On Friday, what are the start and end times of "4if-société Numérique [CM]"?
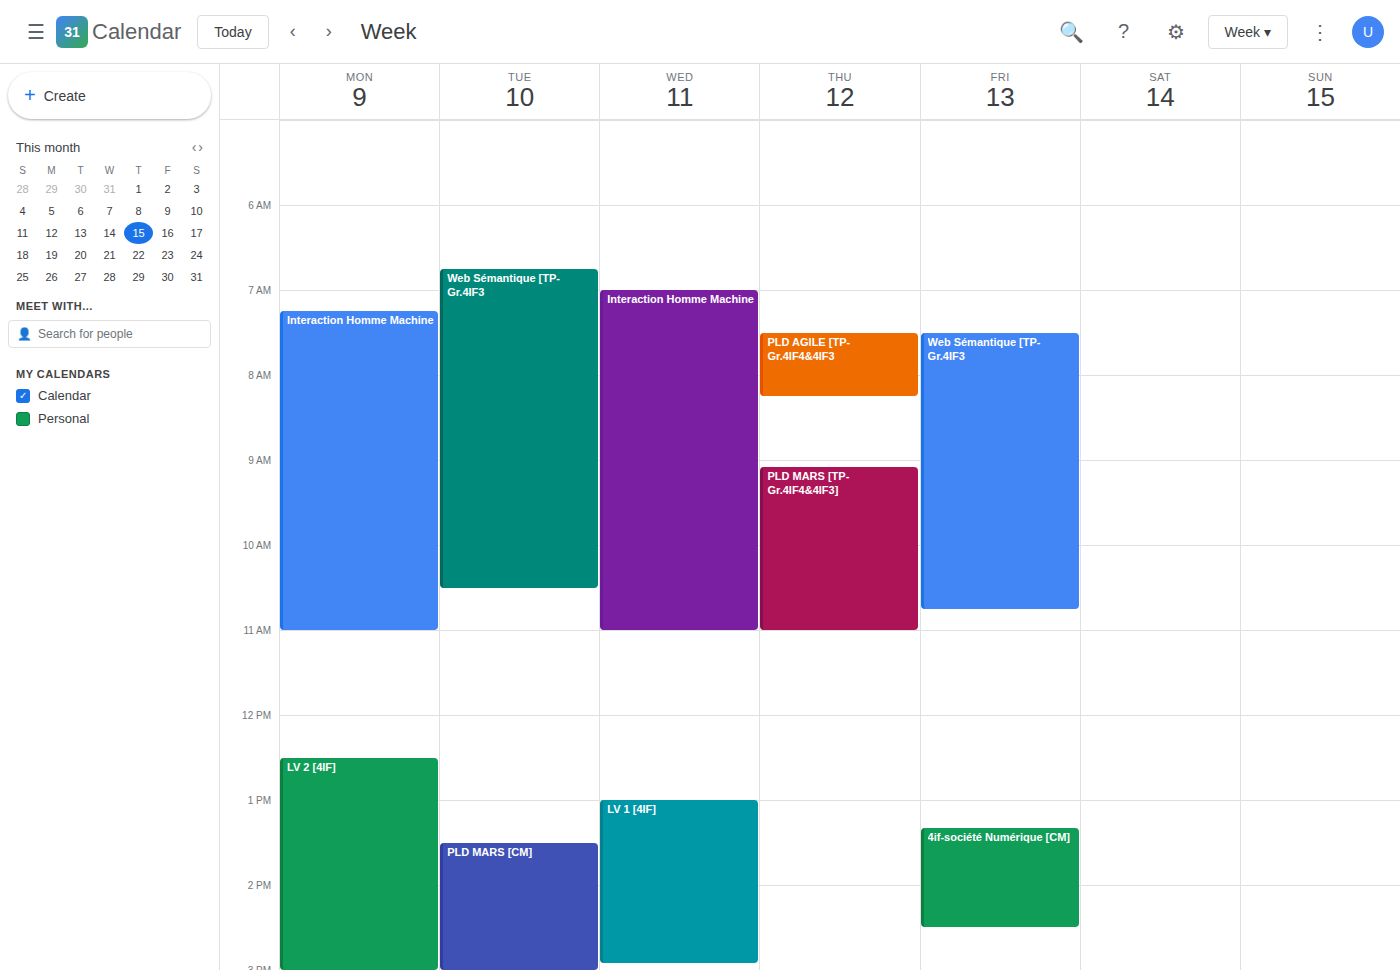
1:20 PM to 2:30 PM